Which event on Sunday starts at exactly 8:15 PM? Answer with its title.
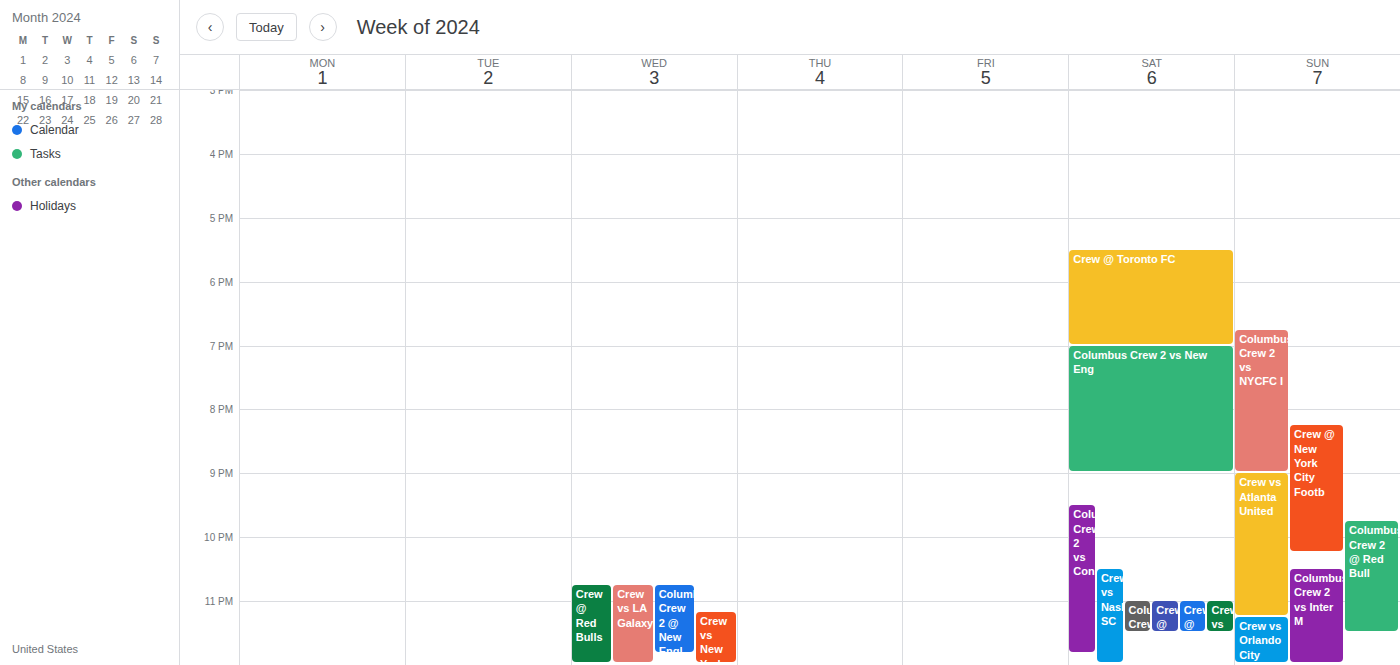
"Crew @ New York City Footb"